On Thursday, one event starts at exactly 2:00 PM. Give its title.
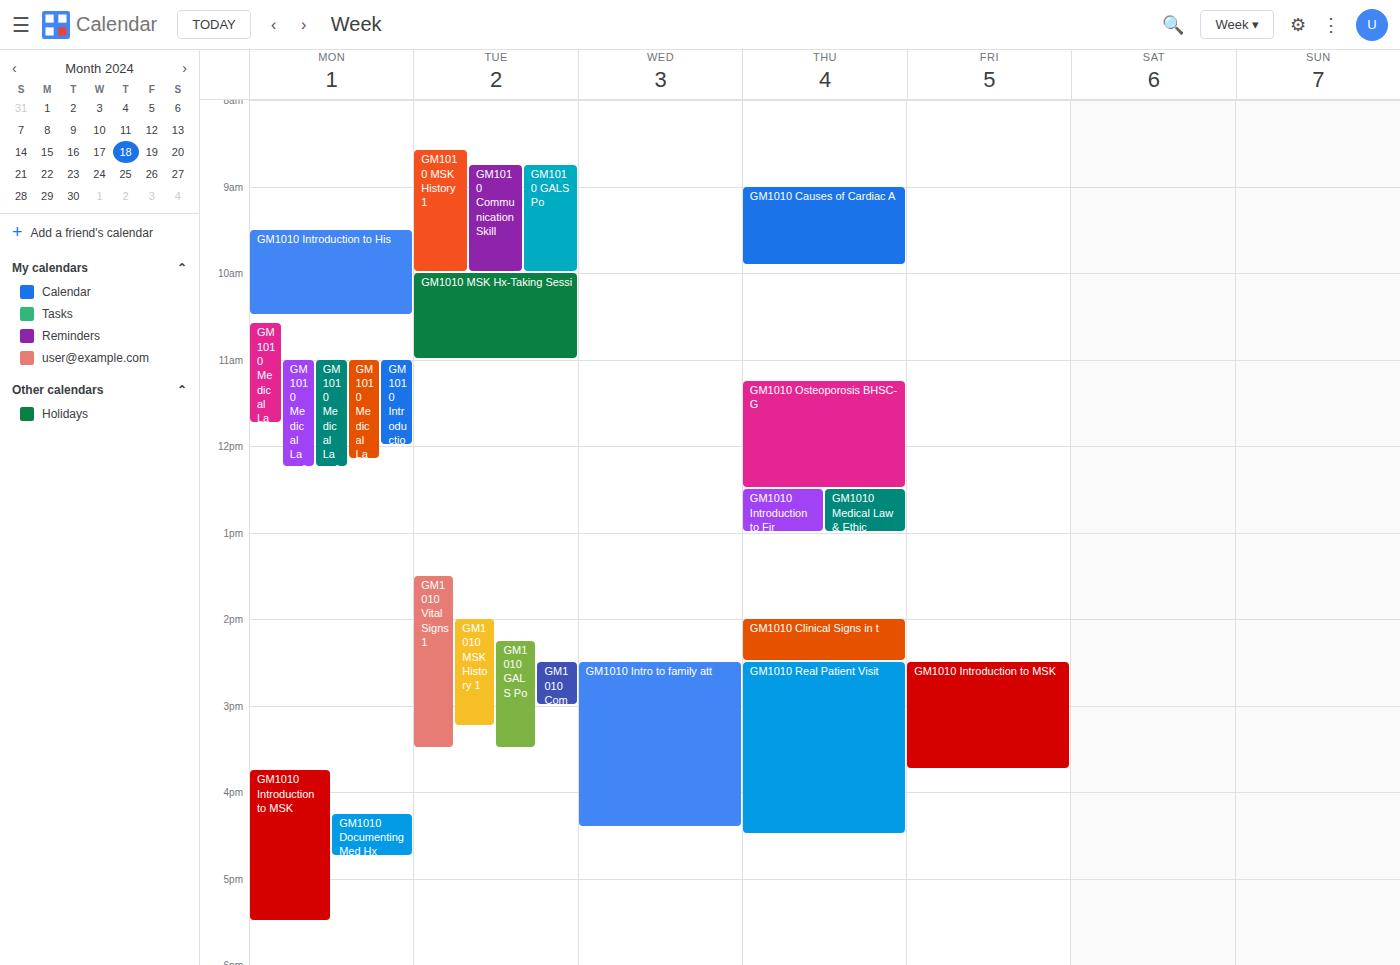
"GM1010 Clinical Signs in t"